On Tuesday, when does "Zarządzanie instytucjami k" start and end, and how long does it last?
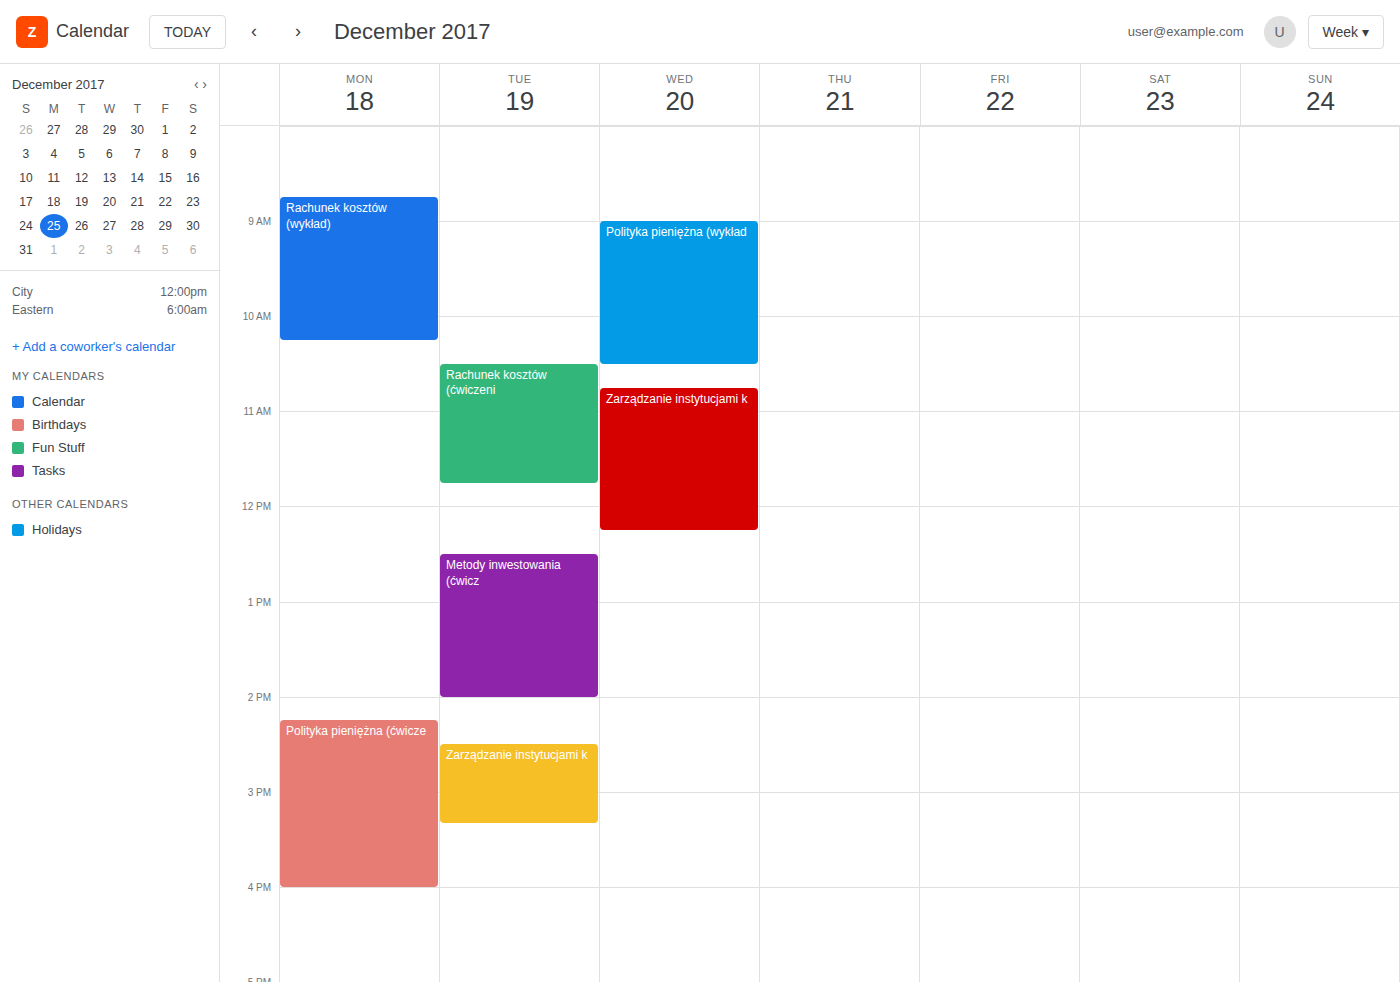
14:30 to 15:20, 50 minutes